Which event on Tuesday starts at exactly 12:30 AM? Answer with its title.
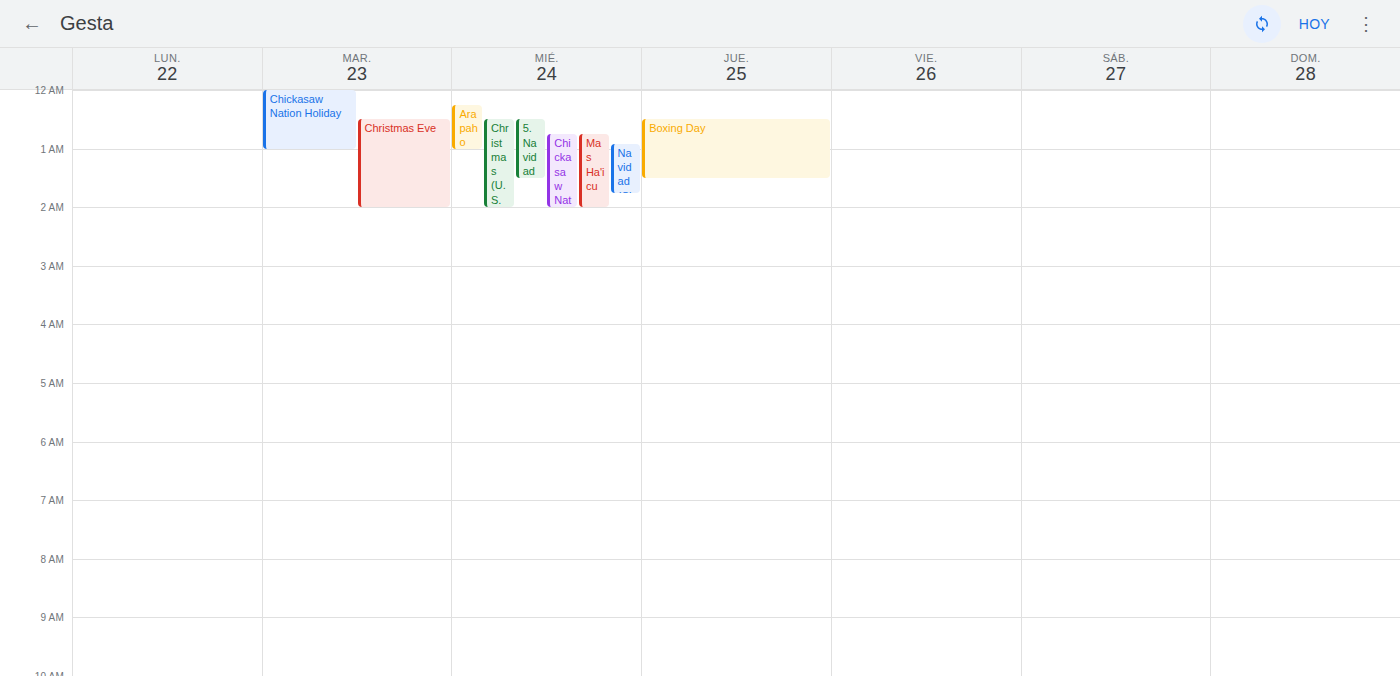
"Christmas Eve"